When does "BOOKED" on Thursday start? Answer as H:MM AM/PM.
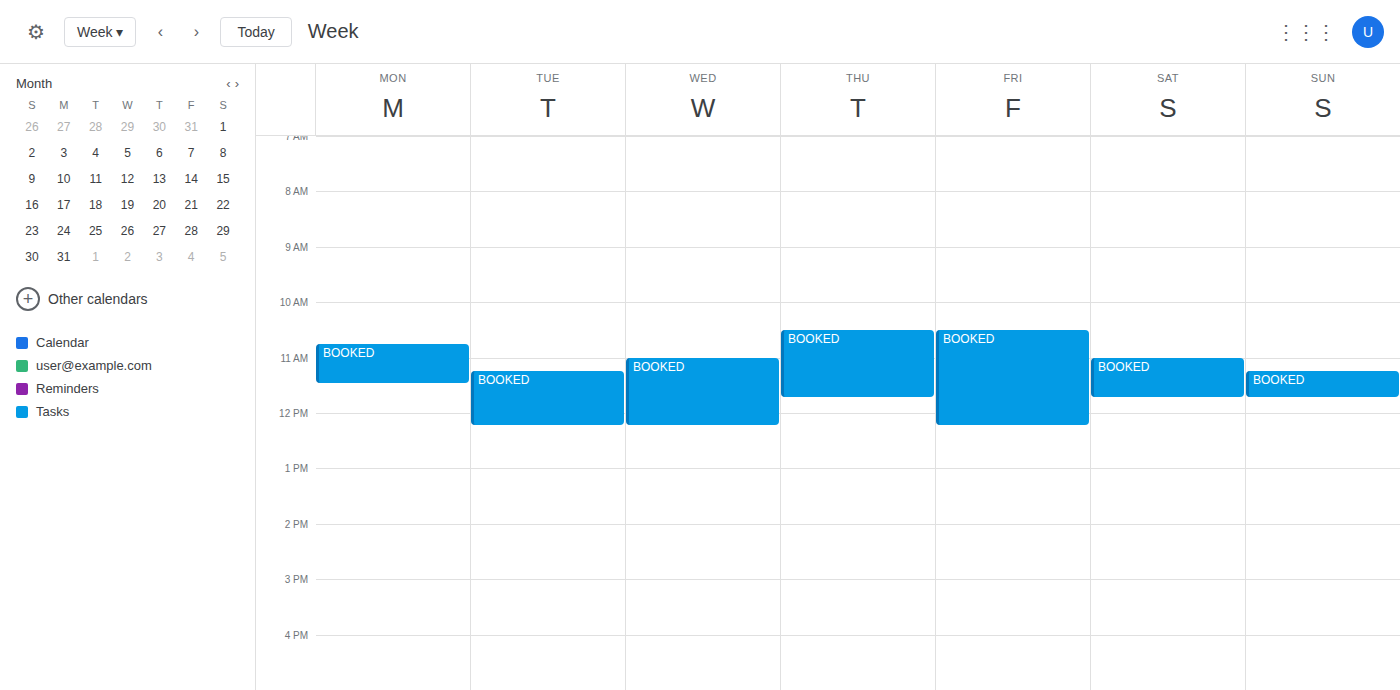
10:30 AM